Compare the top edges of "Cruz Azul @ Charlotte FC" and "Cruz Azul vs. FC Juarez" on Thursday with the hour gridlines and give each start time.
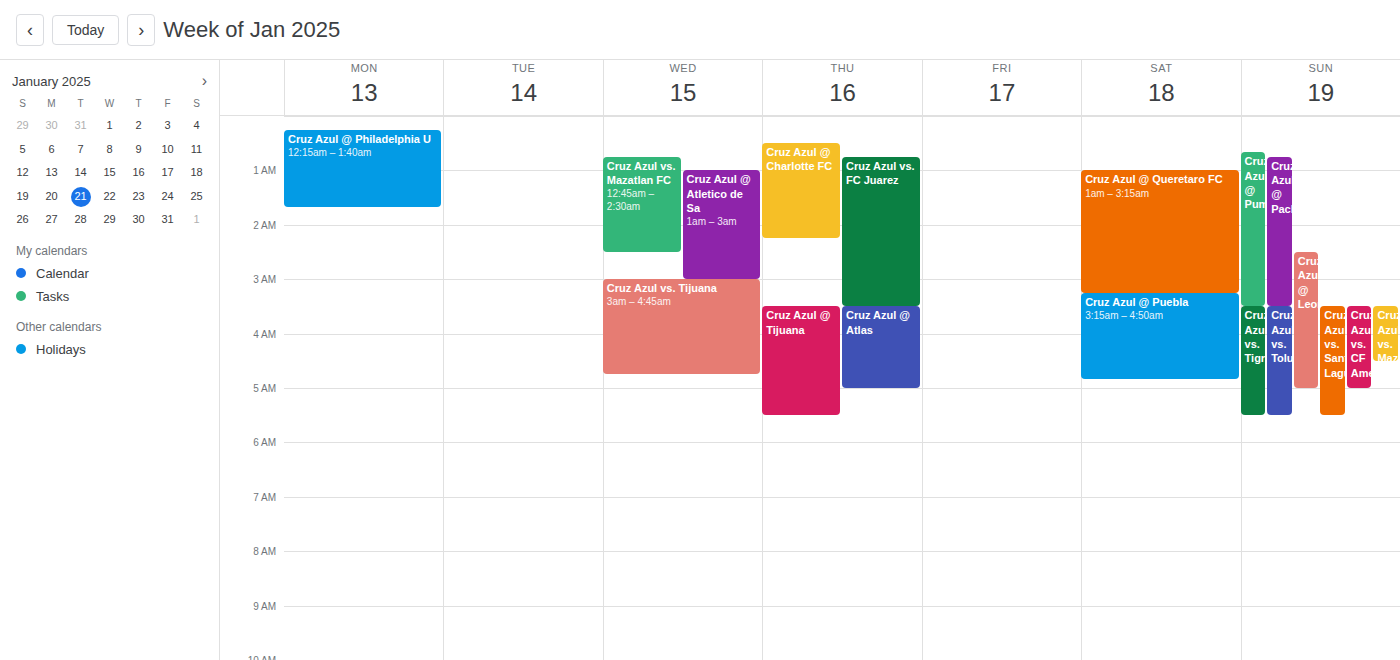
"Cruz Azul @ Charlotte FC": 12:30 AM, halfway between the 12 AM and 1 AM lines. "Cruz Azul vs. FC Juarez": 12:45 AM, neither: three quarters of the way from the 12 AM line to the 1 AM line.